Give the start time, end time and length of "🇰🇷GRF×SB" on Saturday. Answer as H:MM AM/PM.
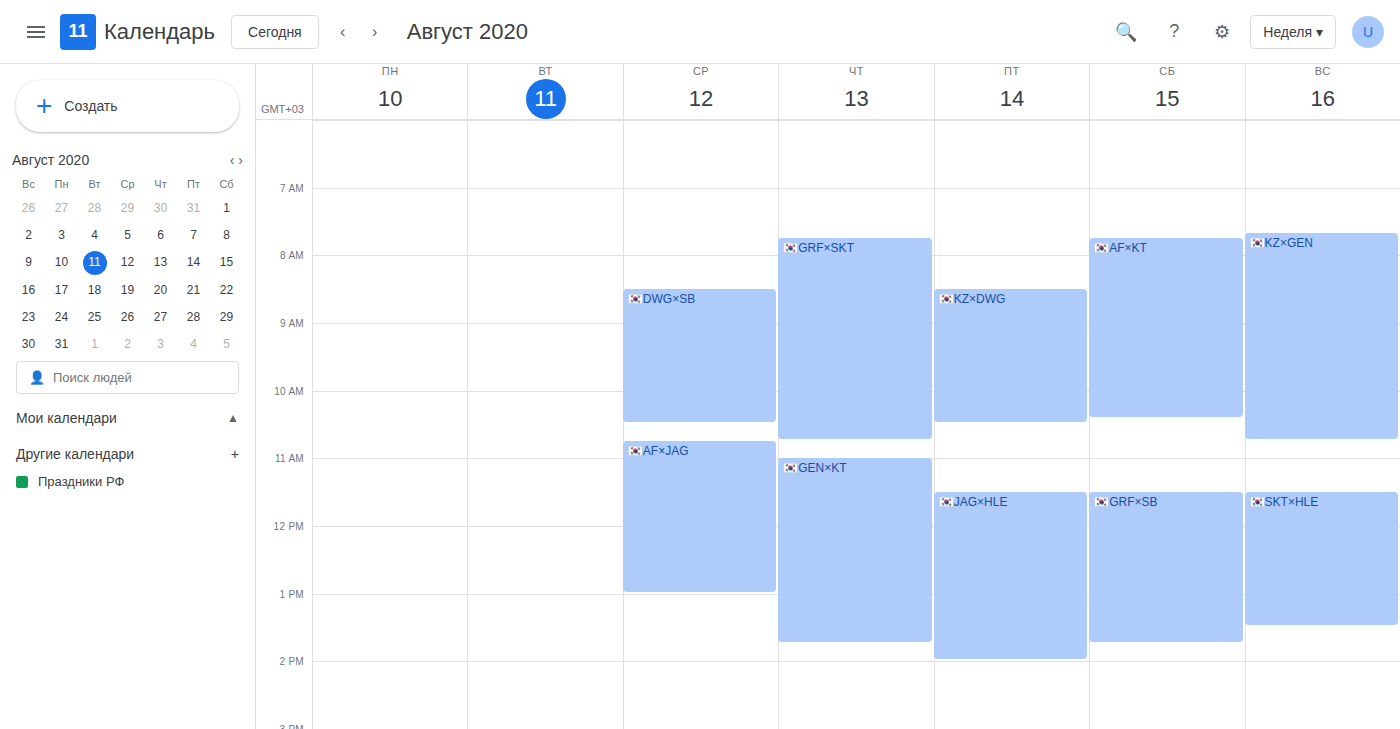
11:30 AM to 1:45 PM, 2 hours 15 minutes